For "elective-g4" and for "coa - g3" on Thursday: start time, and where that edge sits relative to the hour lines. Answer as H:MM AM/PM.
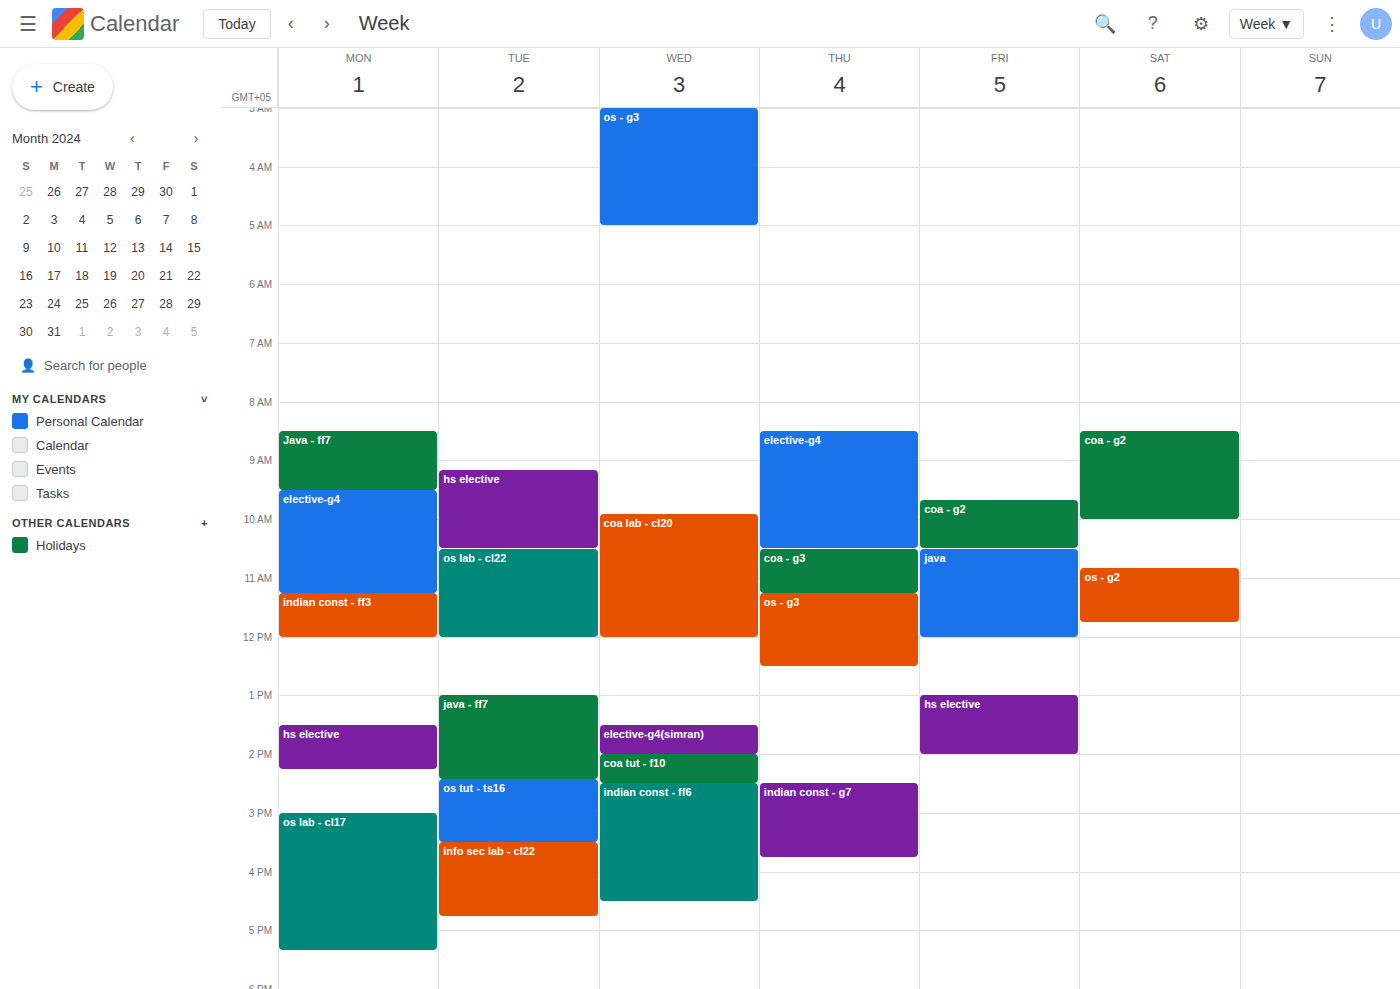
"elective-g4": 8:30 AM, halfway between the 8 AM and 9 AM lines. "coa - g3": 10:30 AM, halfway between the 10 AM and 11 AM lines.